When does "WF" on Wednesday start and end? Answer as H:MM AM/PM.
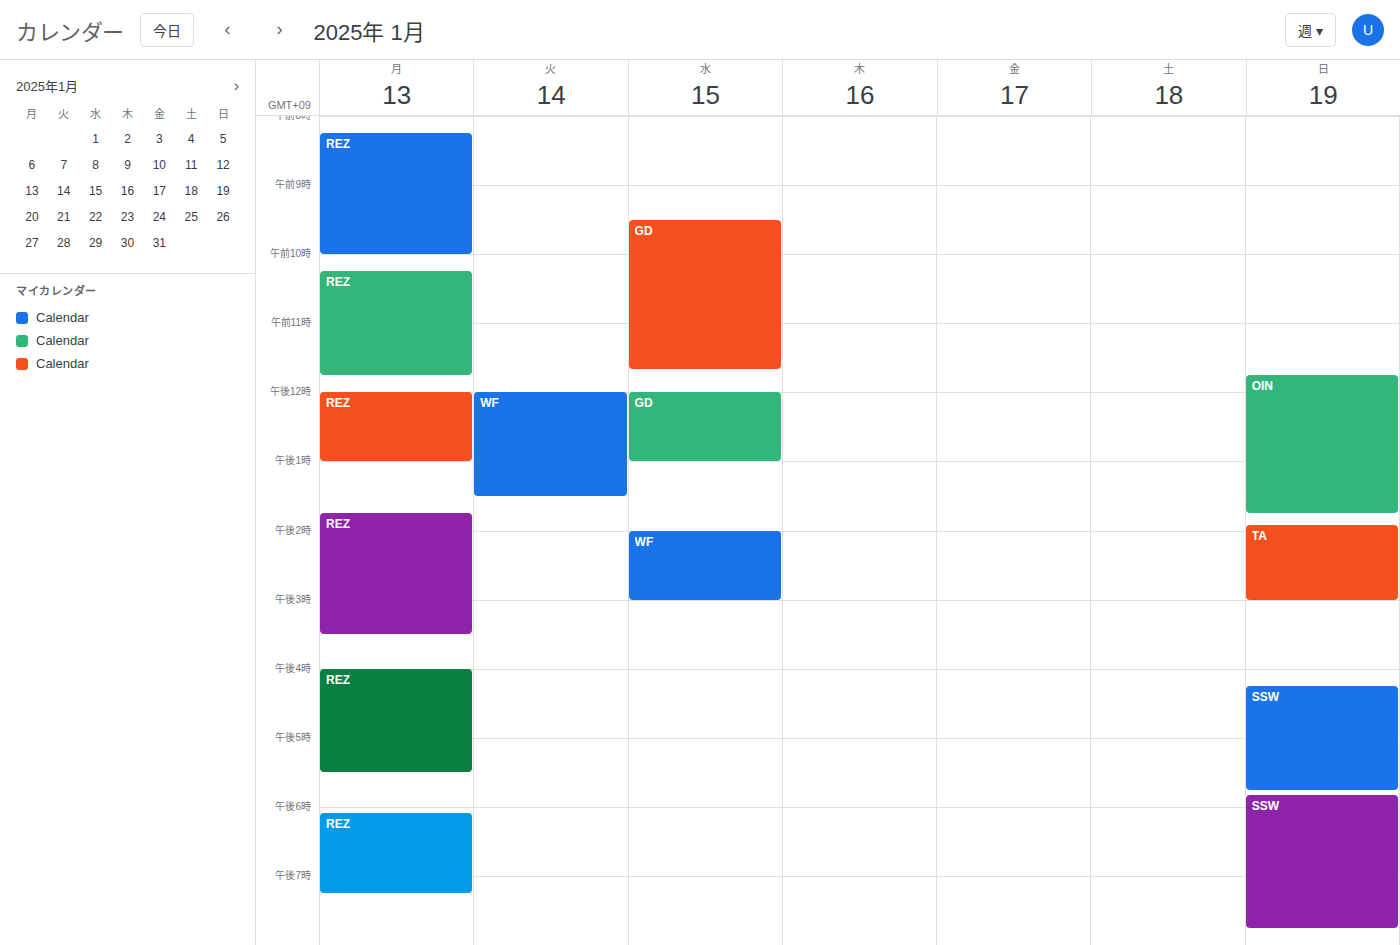
2:00 PM to 3:00 PM